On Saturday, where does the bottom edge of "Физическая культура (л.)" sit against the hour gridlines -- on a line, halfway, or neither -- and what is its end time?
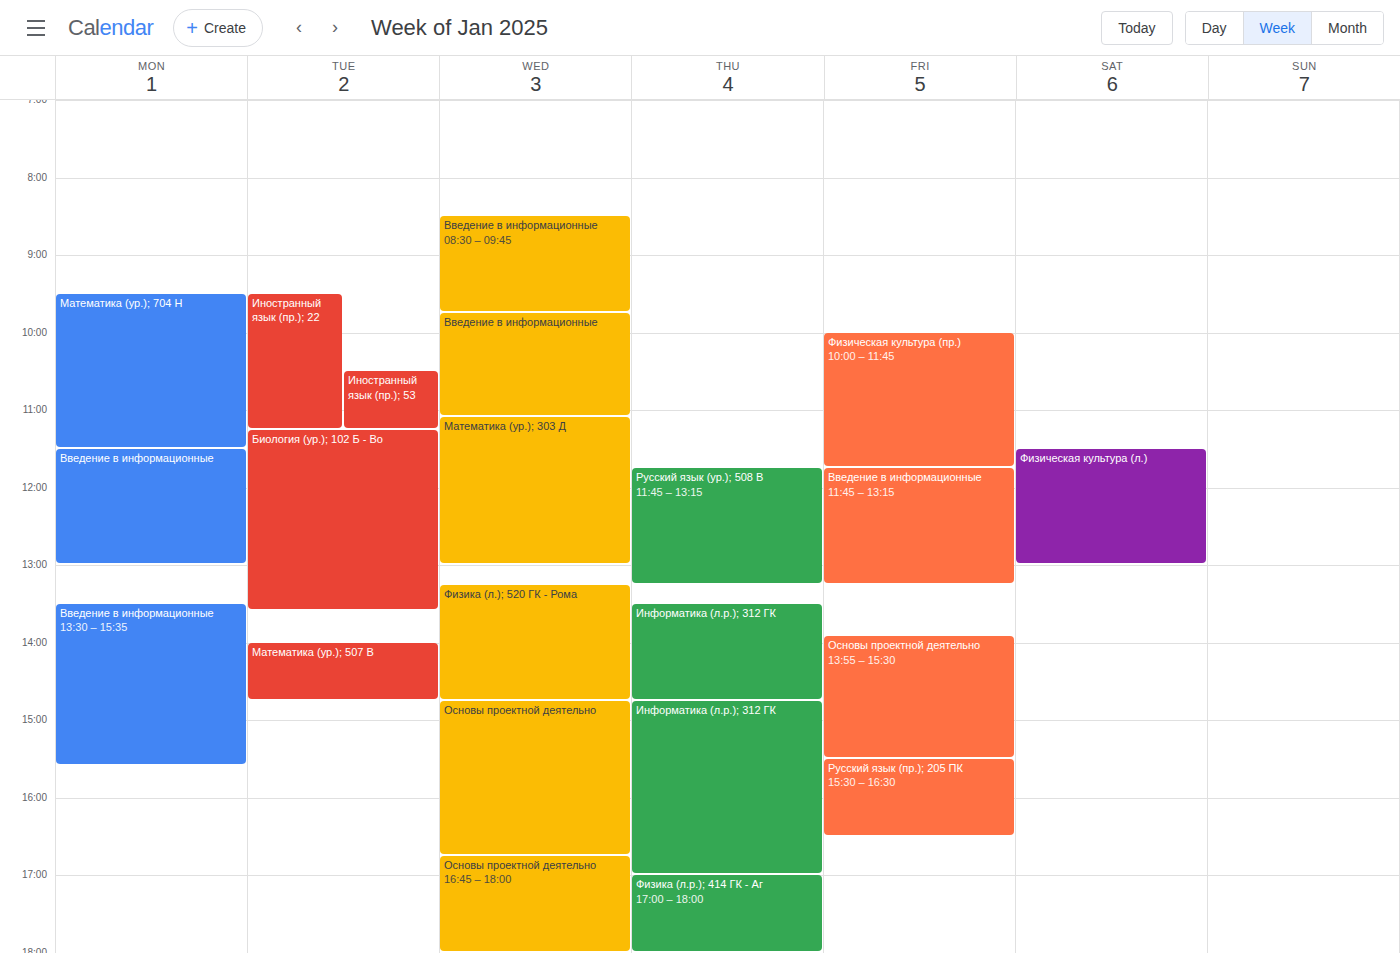
1:00 PM -- exactly on the 1 PM line.